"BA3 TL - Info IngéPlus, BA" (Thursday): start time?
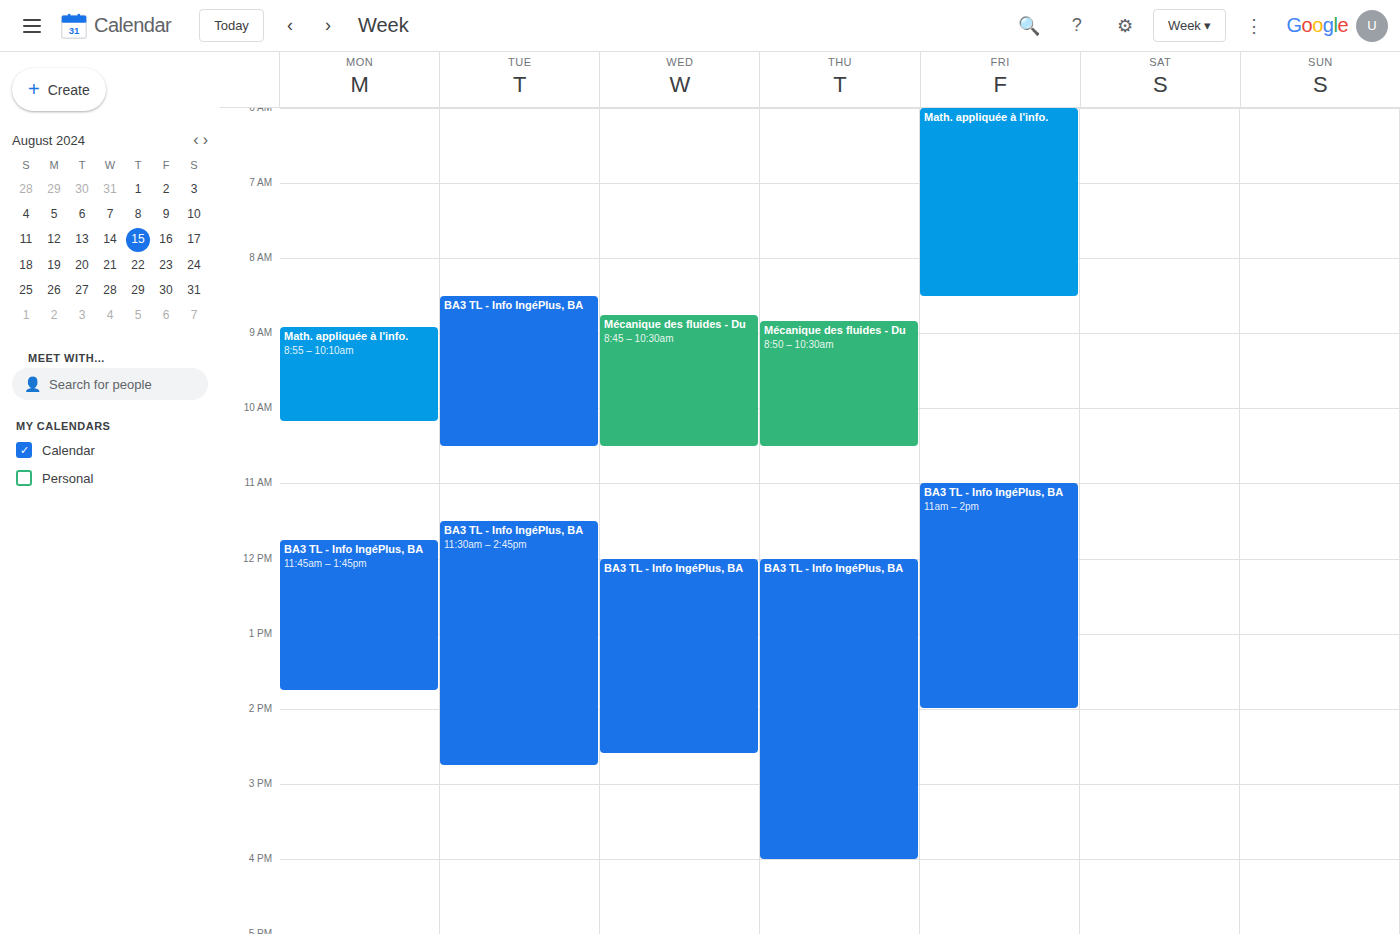
12:00 PM